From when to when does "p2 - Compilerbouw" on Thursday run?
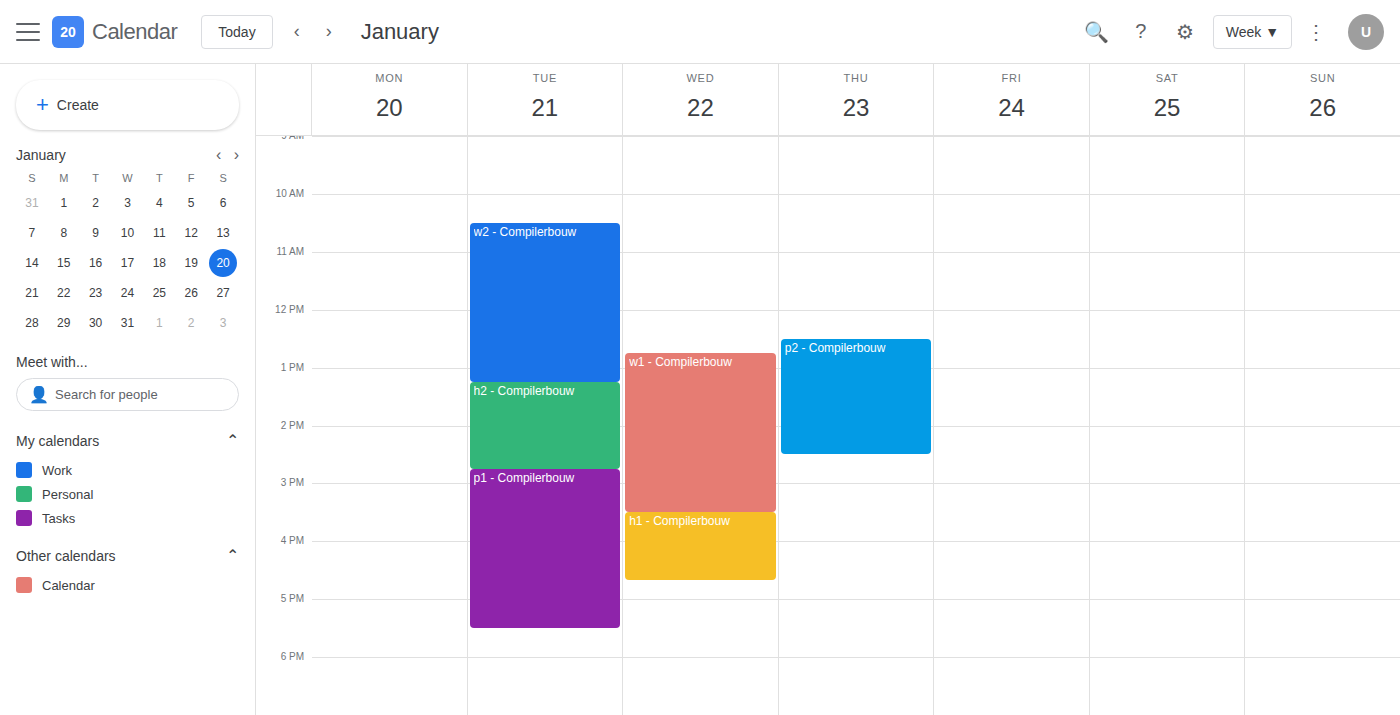
12:30 to 14:30